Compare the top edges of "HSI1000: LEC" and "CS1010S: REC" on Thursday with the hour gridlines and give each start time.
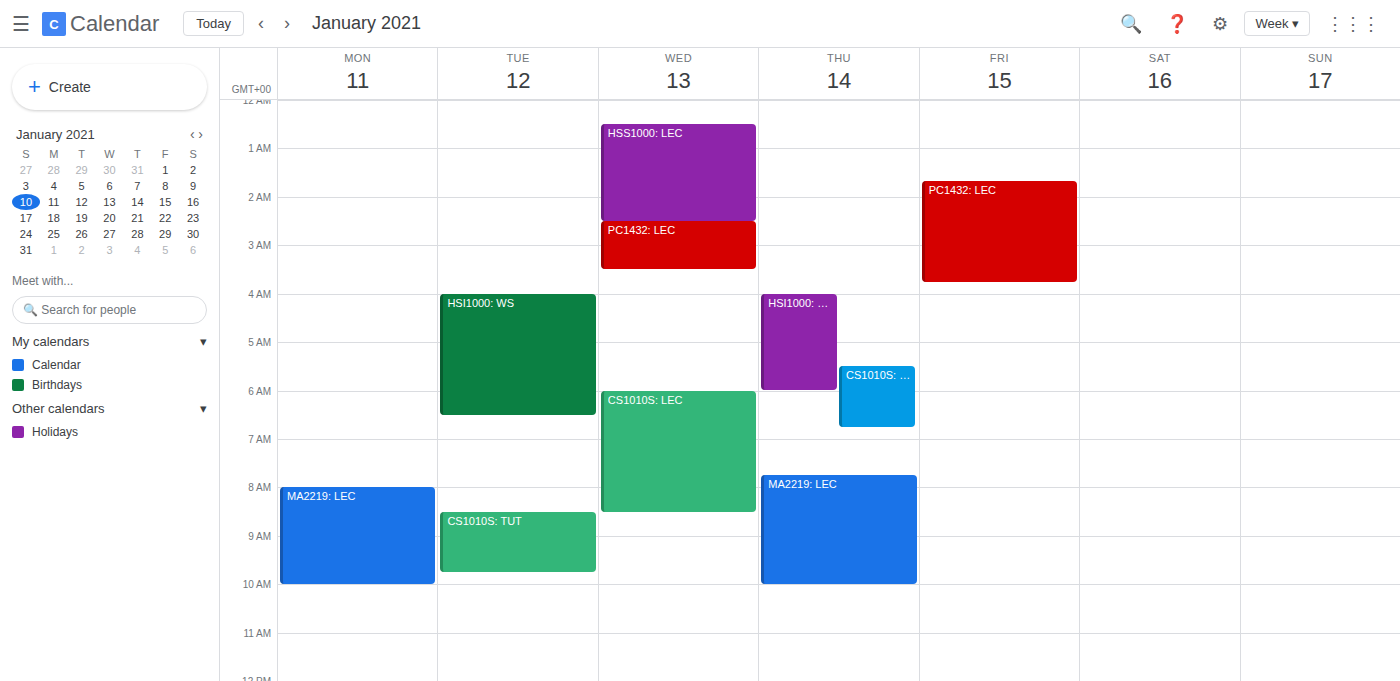
"HSI1000: LEC": 4:00 AM, exactly on the 4 AM line. "CS1010S: REC": 5:30 AM, halfway between the 5 AM and 6 AM lines.